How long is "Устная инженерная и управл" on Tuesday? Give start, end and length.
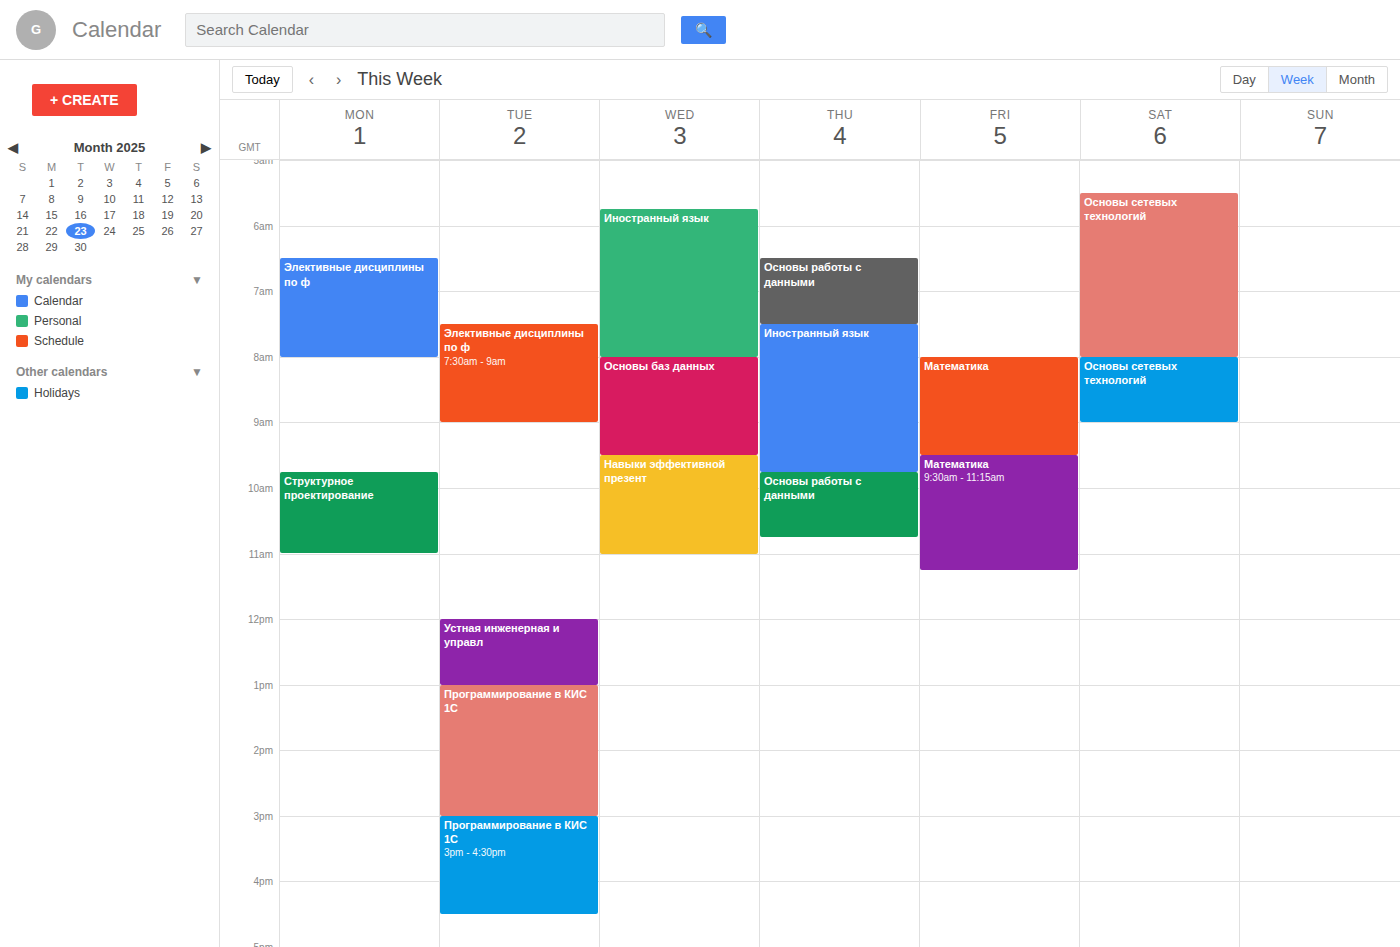
12:00 PM to 1:00 PM, 1 hour